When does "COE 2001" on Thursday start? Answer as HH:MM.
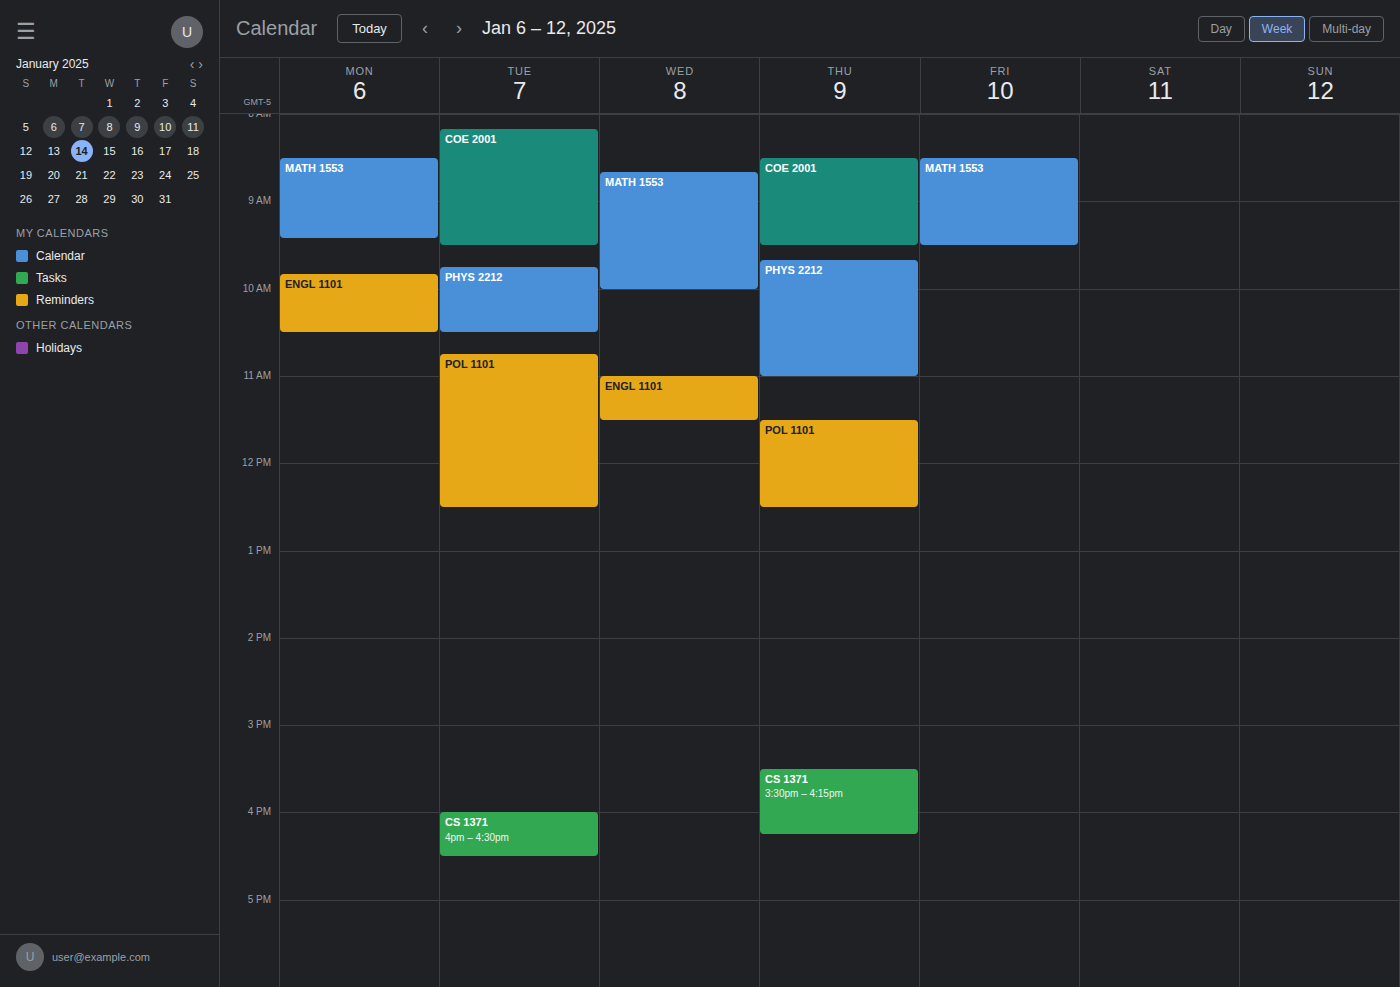
08:30